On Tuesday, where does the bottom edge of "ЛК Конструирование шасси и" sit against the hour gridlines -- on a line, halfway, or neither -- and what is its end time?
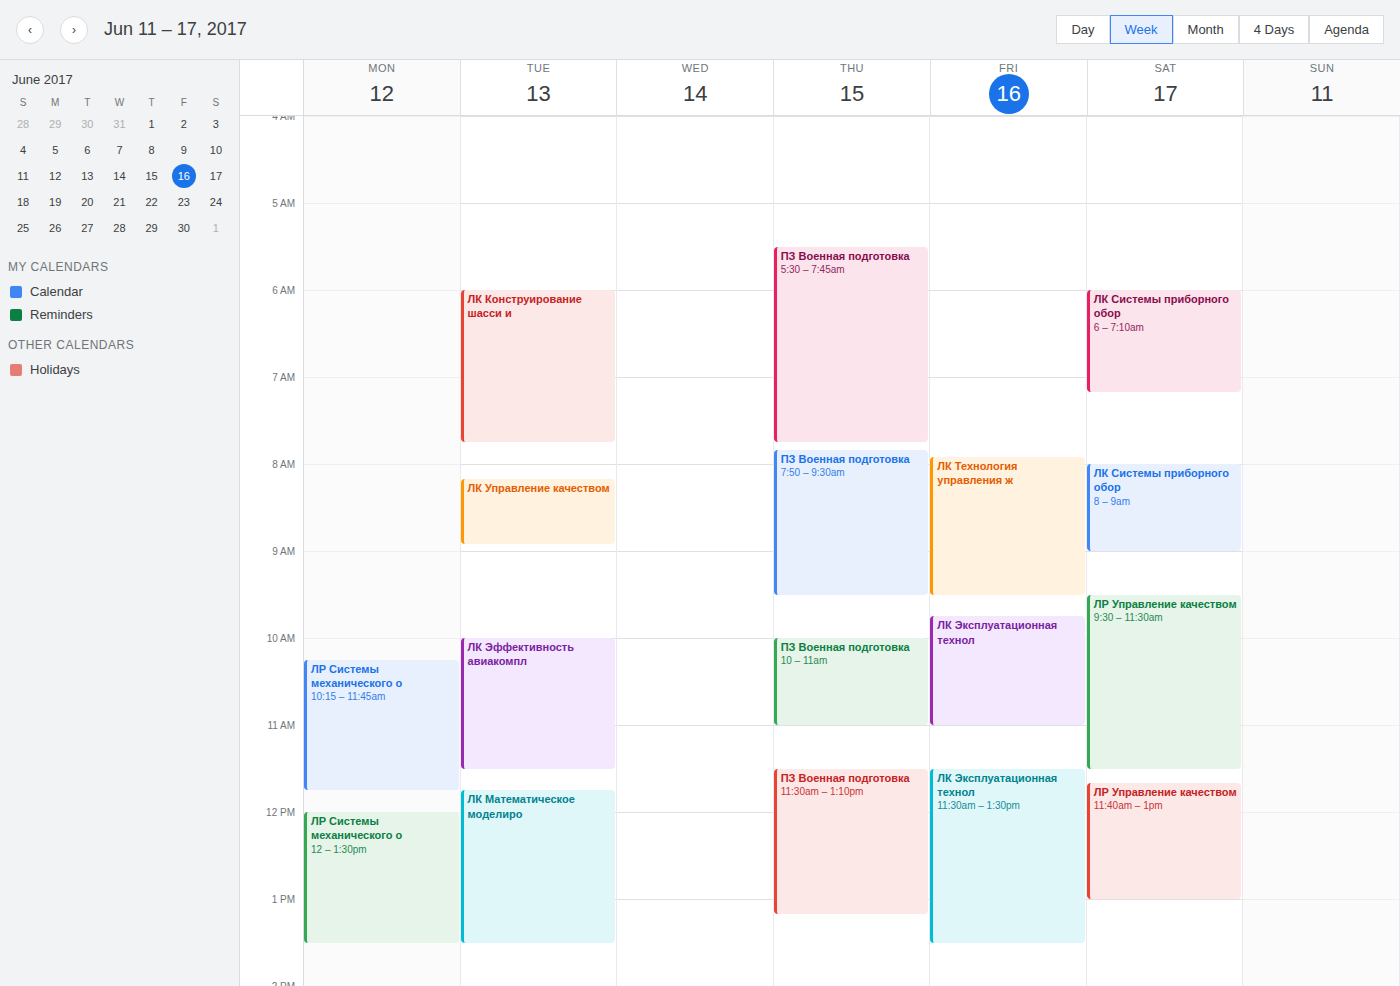
7:45 AM -- neither: three quarters of the way from the 7 AM line to the 8 AM line.